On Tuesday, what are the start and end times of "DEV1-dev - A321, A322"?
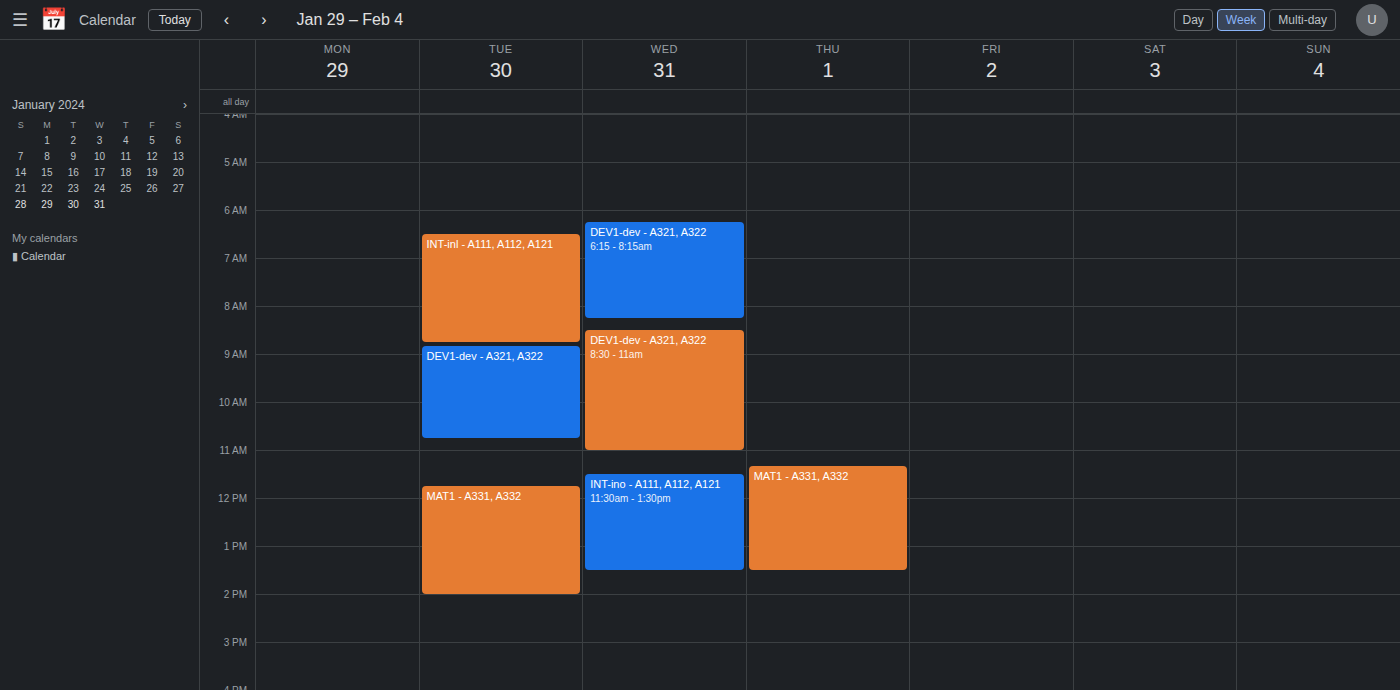
08:50 to 10:45